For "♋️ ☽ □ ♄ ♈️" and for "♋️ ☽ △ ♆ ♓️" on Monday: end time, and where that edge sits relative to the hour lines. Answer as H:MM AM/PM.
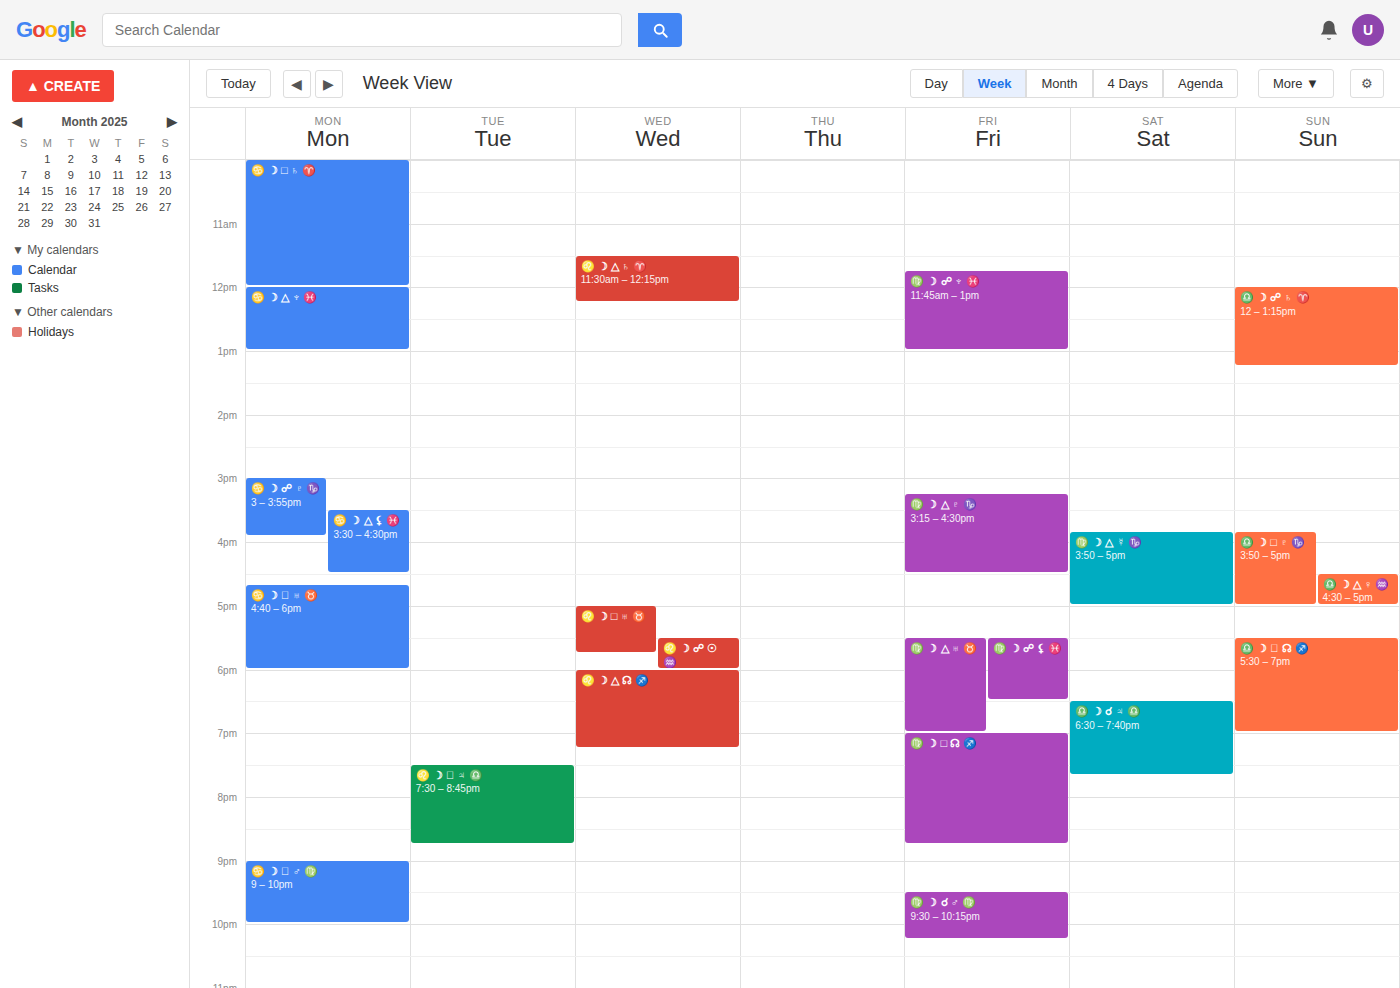
"♋️ ☽ □ ♄ ♈️": 12:00 PM, exactly on the 12 PM line. "♋️ ☽ △ ♆ ♓️": 1:00 PM, exactly on the 1 PM line.